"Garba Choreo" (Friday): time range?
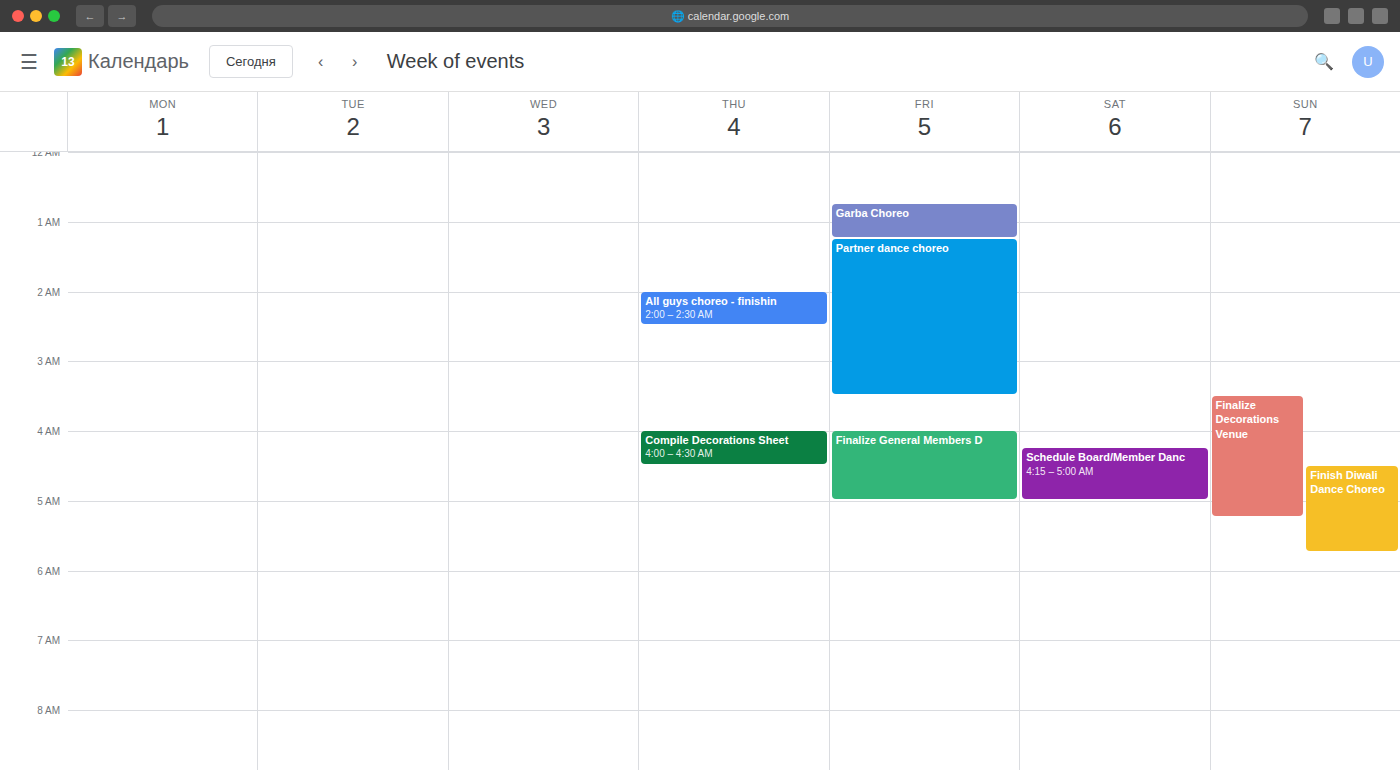
12:45 AM to 1:15 AM